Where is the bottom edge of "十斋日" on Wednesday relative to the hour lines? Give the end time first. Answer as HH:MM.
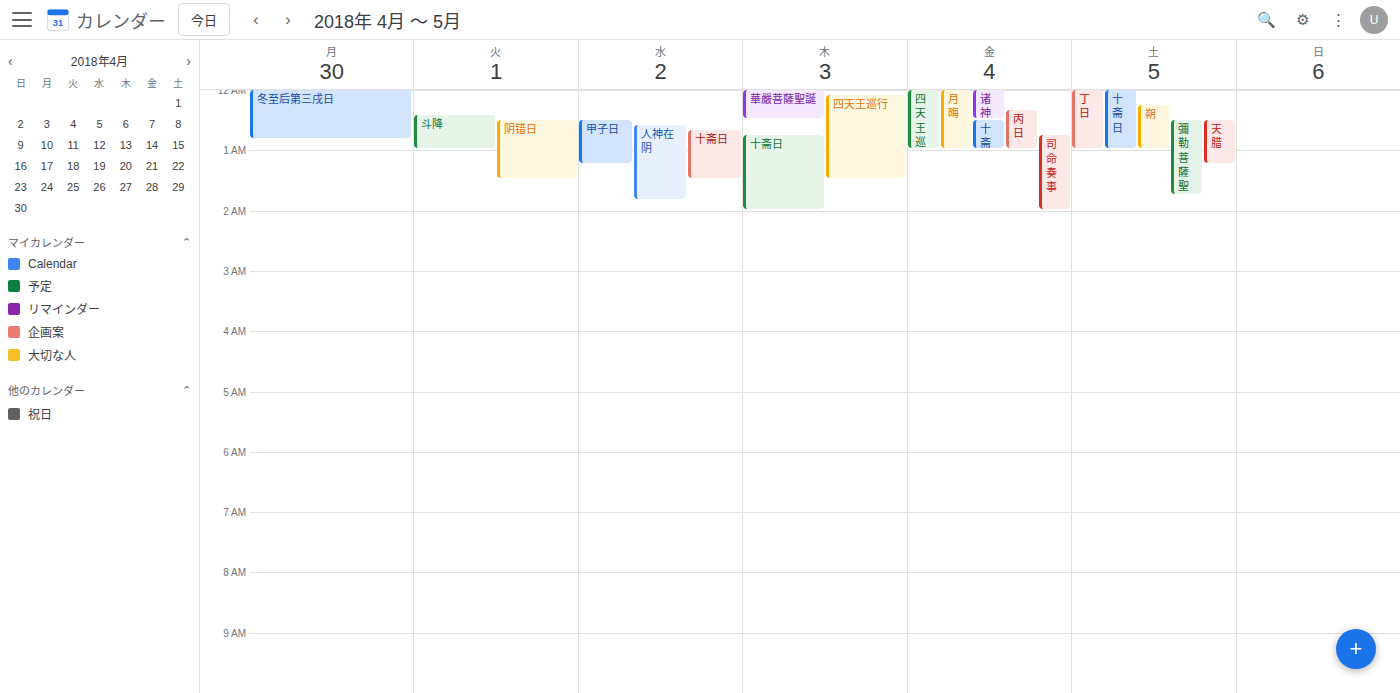
01:30 -- halfway between the 01:00 and 02:00 lines.